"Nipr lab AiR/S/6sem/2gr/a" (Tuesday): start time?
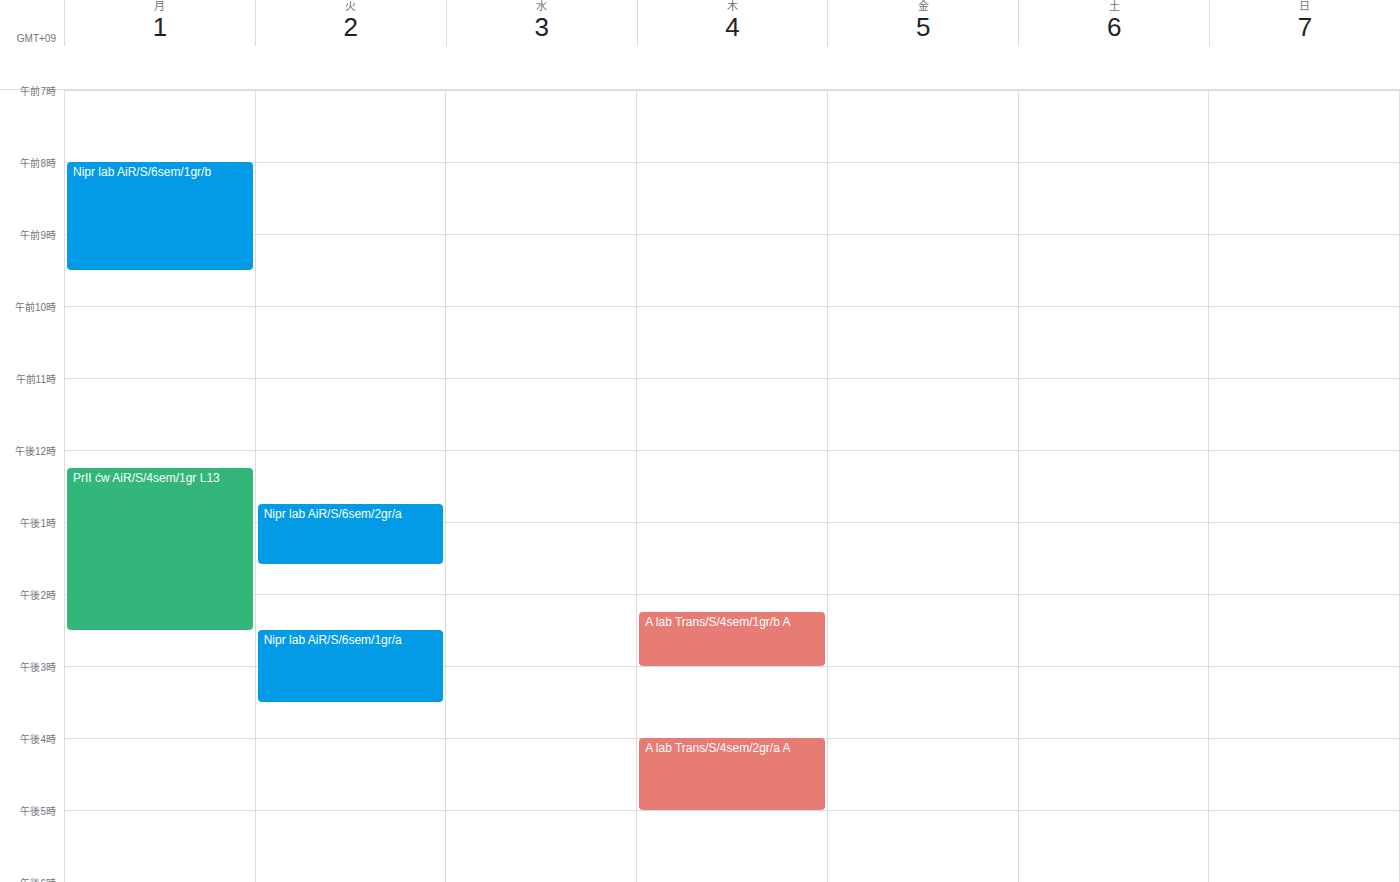
12:45 PM